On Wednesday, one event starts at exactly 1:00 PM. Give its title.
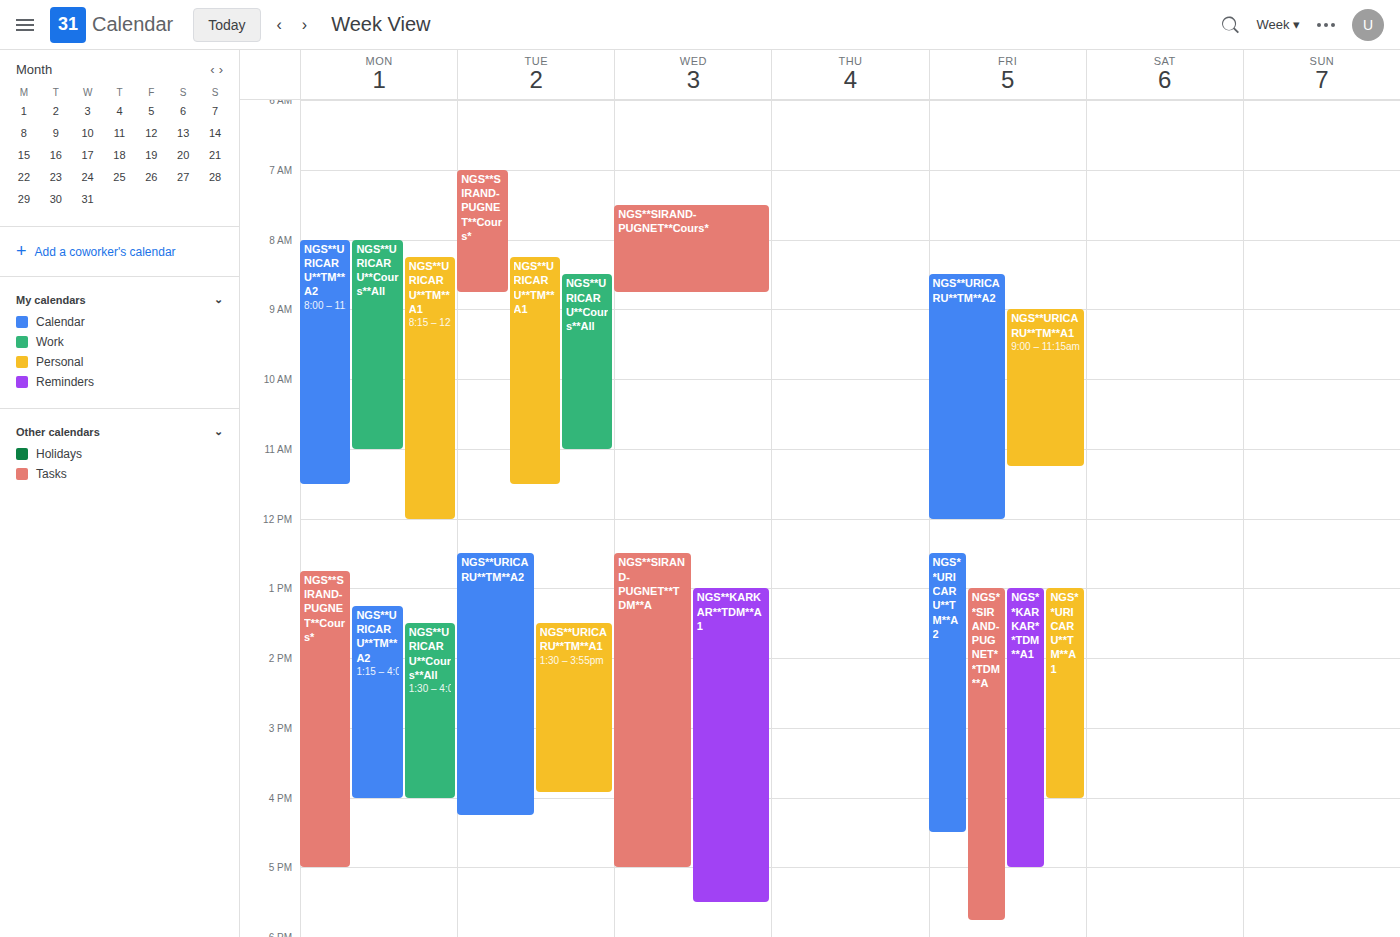
"NGS**KARKAR**TDM**A1"